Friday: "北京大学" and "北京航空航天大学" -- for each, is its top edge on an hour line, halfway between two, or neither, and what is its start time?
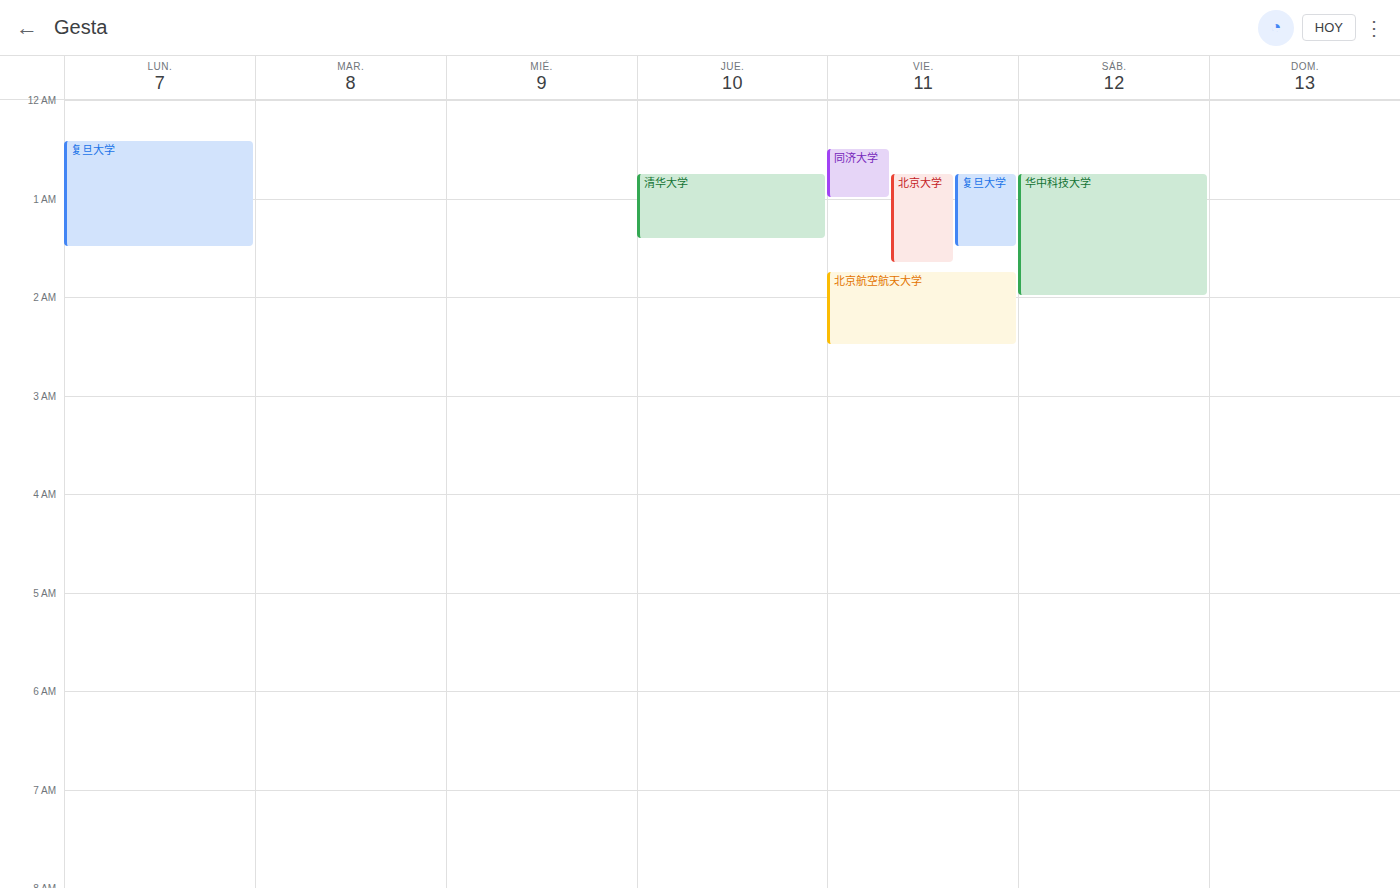
"北京大学": 12:45 AM, neither: three quarters of the way from the 12 AM line to the 1 AM line. "北京航空航天大学": 1:45 AM, neither: three quarters of the way from the 1 AM line to the 2 AM line.